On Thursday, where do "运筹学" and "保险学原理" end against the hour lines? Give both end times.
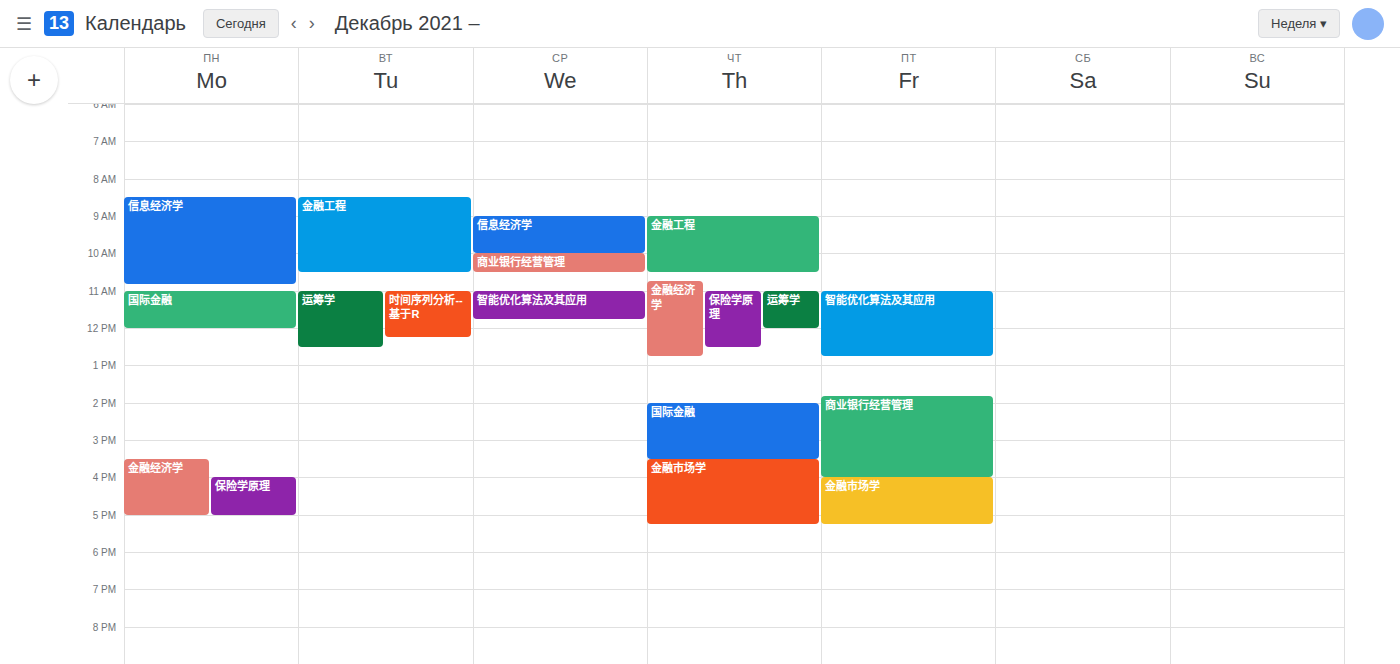
"运筹学": 12:00 PM, exactly on the 12 PM line. "保险学原理": 12:30 PM, halfway between the 12 PM and 1 PM lines.